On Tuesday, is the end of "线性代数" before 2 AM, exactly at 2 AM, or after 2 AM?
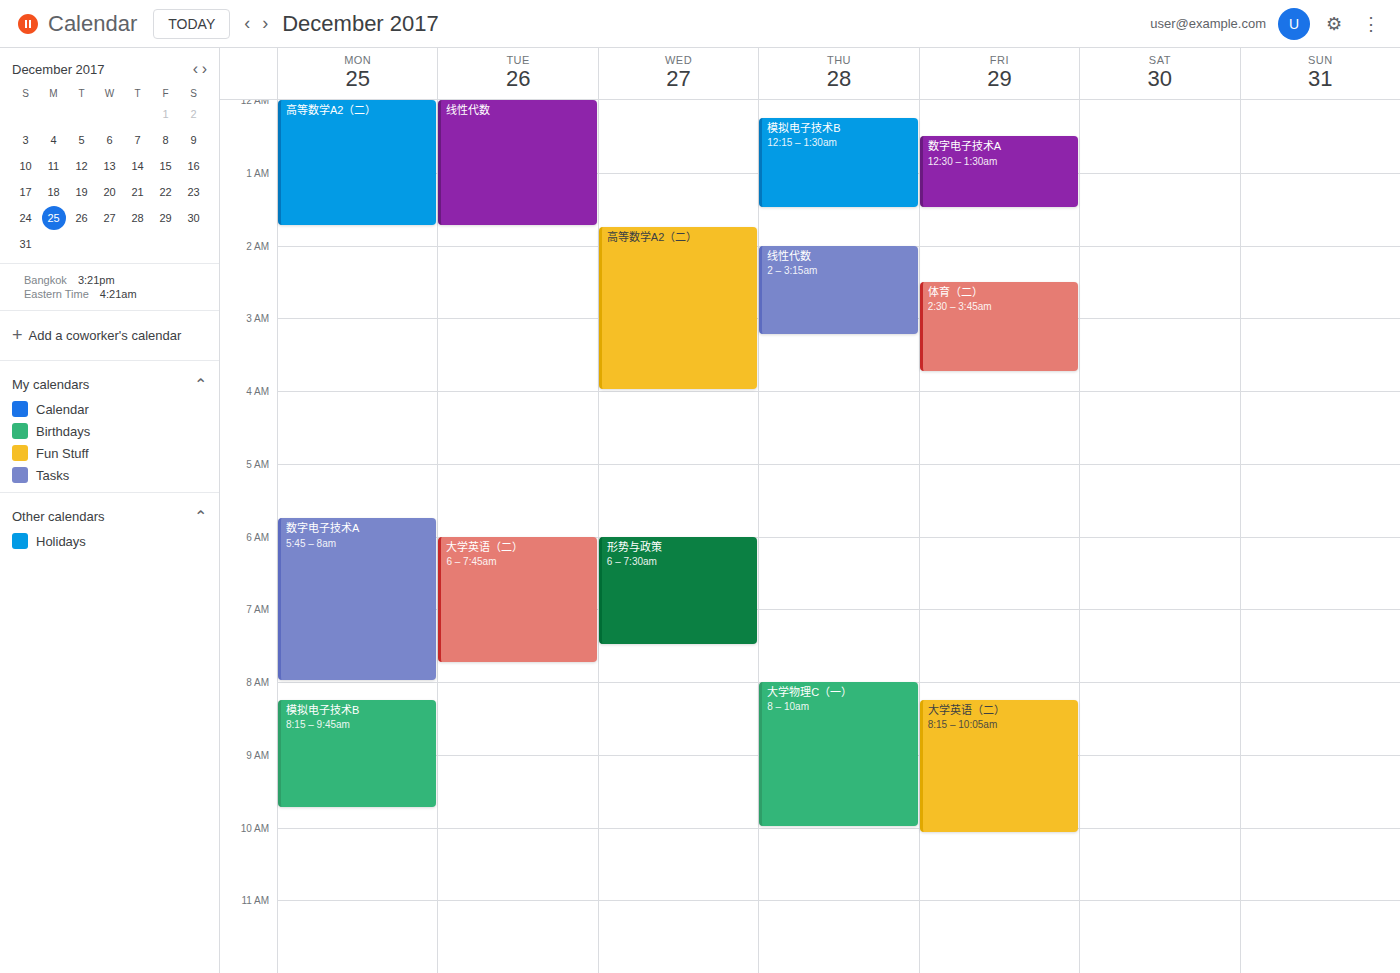
1:45 AM -- before 2 AM, 15 minutes above the 2 AM line.